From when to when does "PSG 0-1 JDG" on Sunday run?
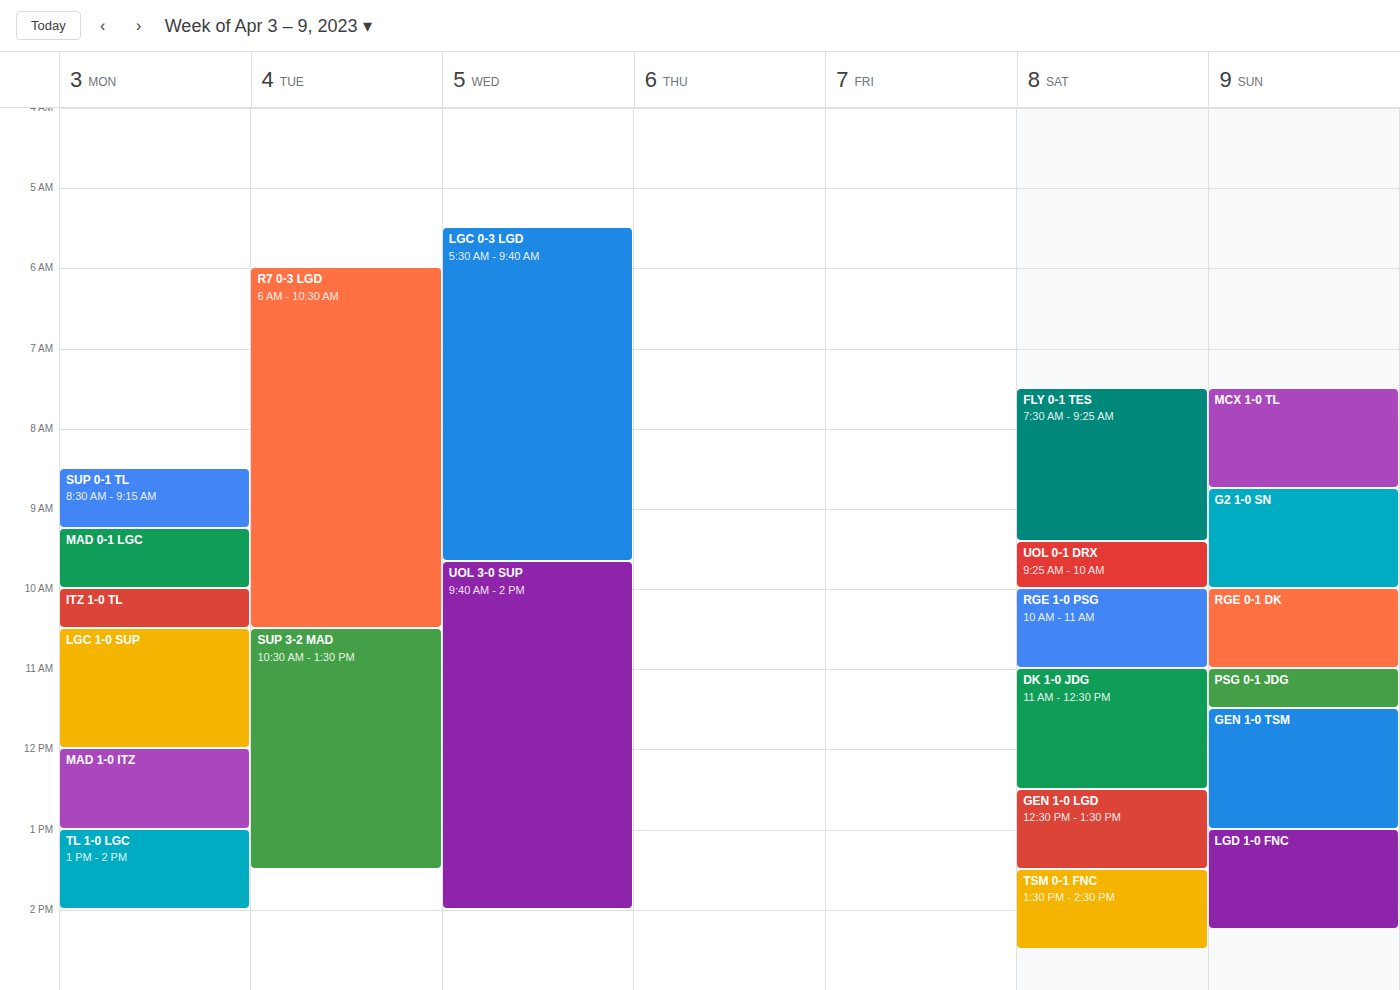
11:00 AM to 11:30 AM